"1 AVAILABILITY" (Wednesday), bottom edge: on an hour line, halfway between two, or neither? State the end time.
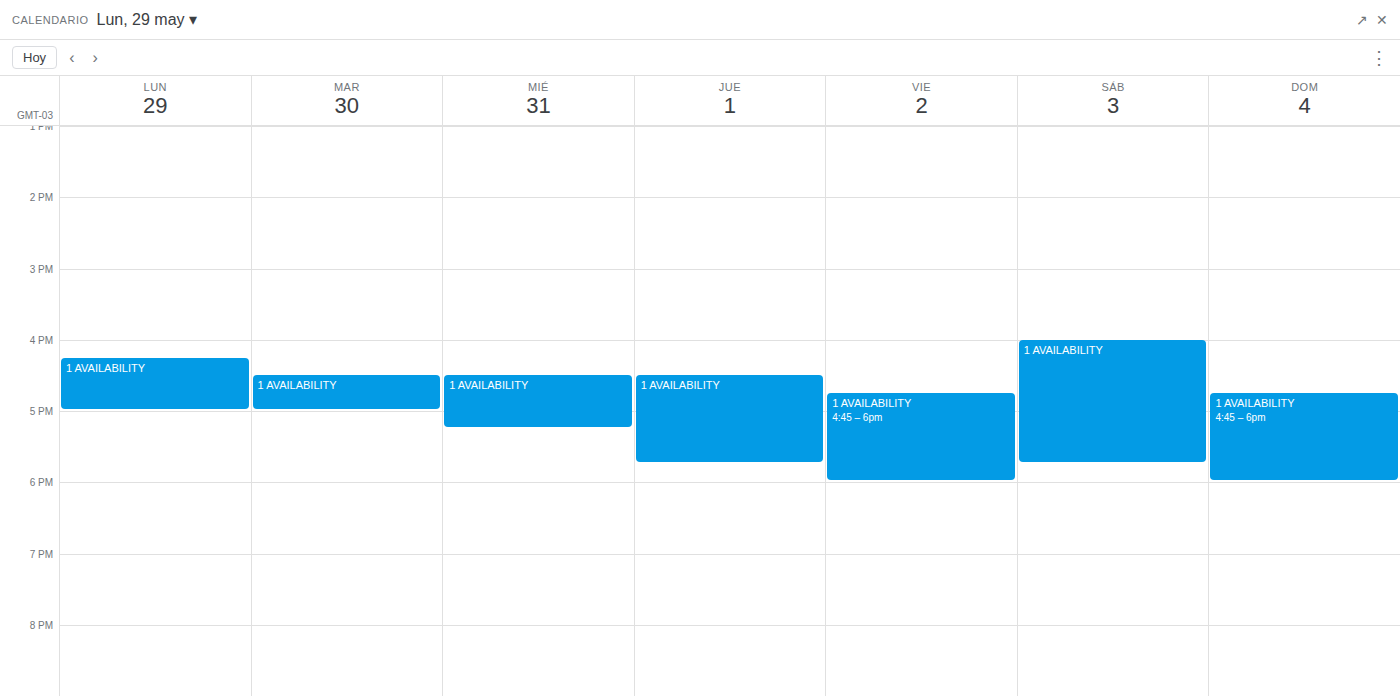
5:15 PM -- neither: a quarter of the way from the 5 PM line to the 6 PM line.